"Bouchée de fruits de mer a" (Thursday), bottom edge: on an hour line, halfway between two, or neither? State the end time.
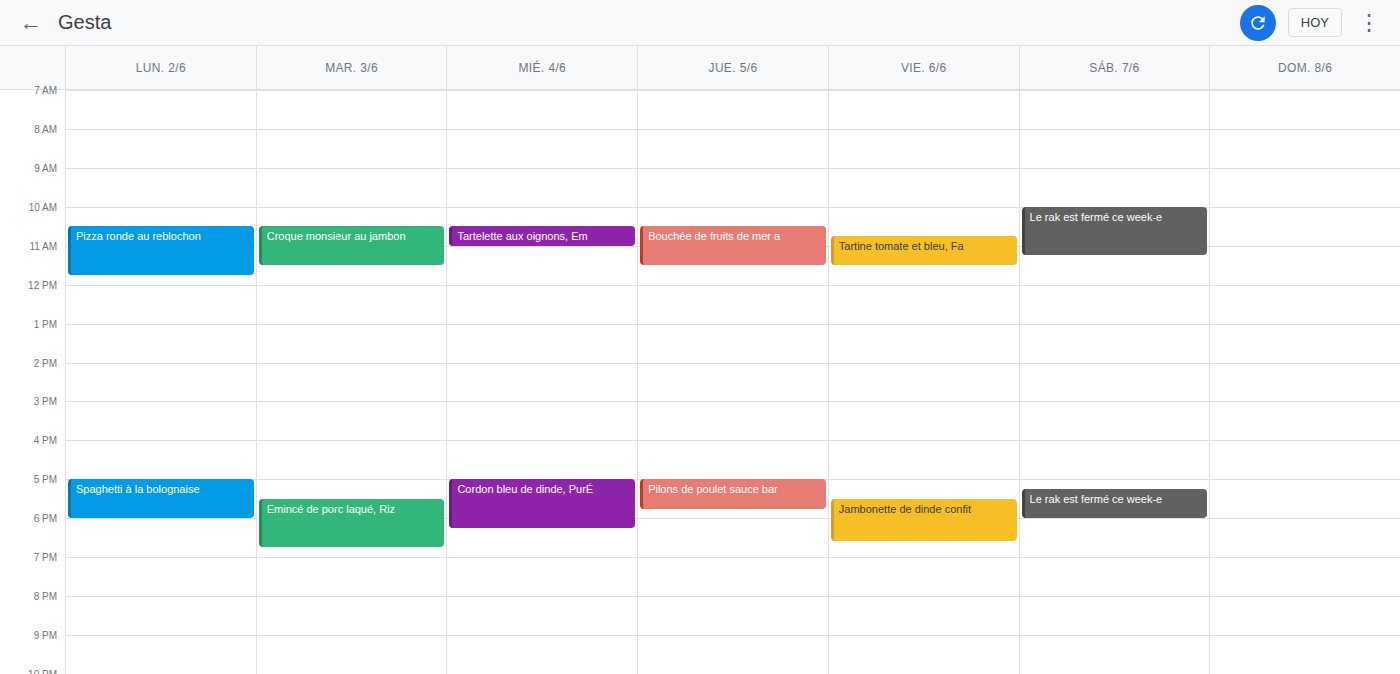
11:30 AM -- halfway between the 11 AM and 12 PM lines.